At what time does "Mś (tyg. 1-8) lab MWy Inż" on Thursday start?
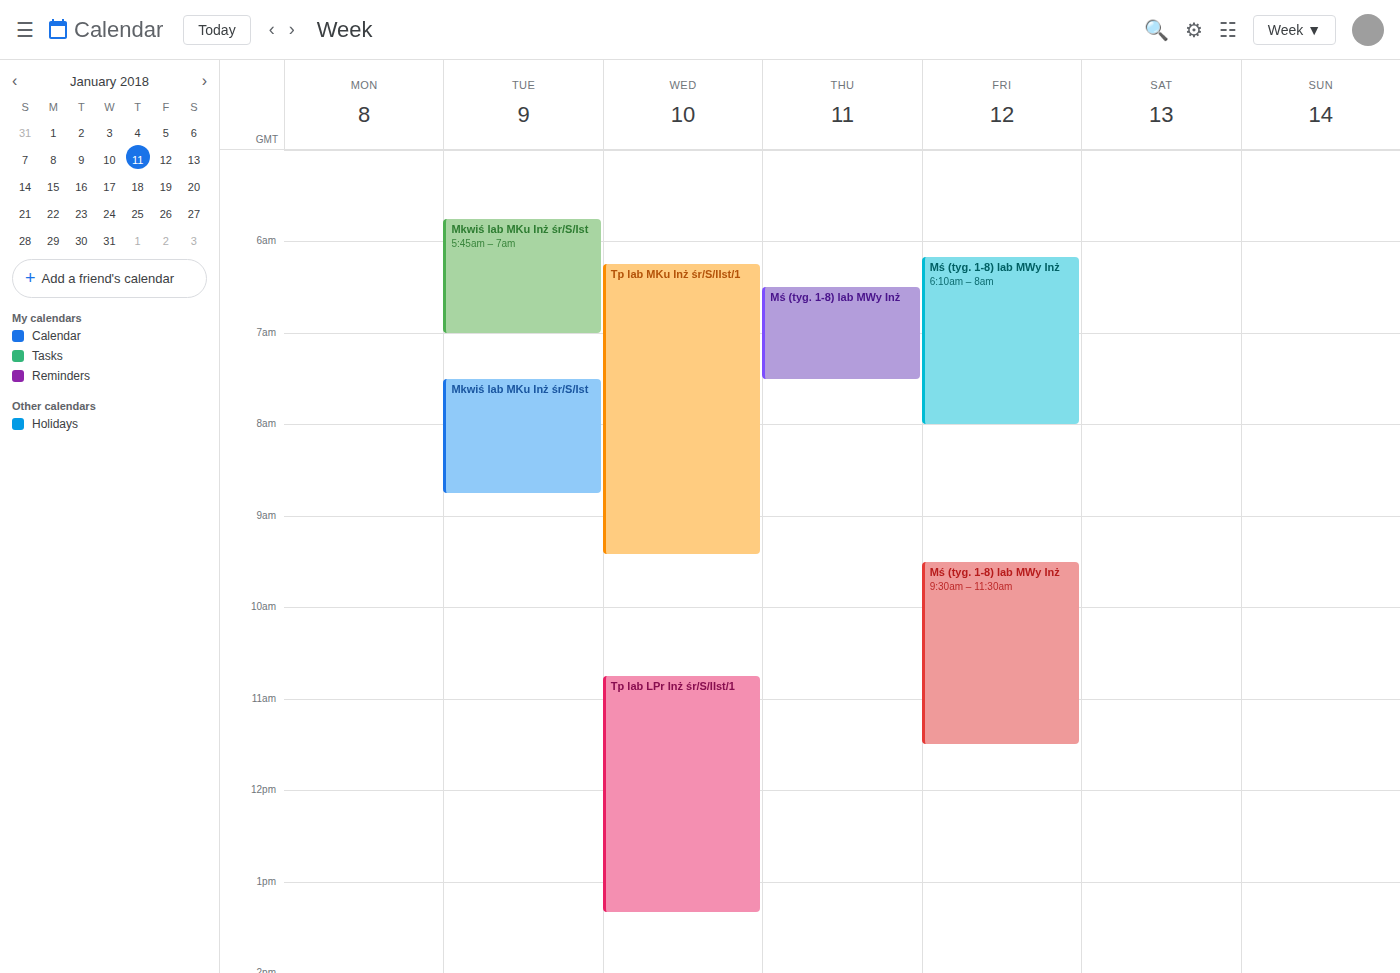
6:30 AM